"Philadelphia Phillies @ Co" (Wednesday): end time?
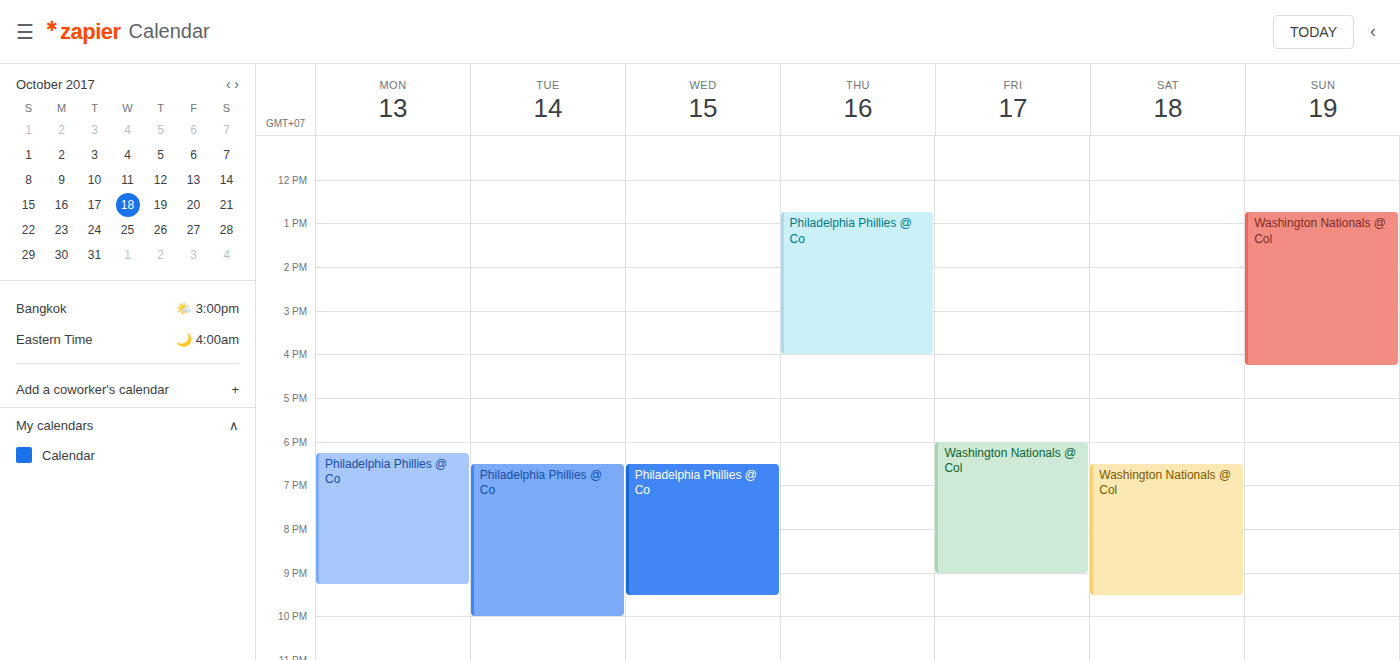
9:30 PM